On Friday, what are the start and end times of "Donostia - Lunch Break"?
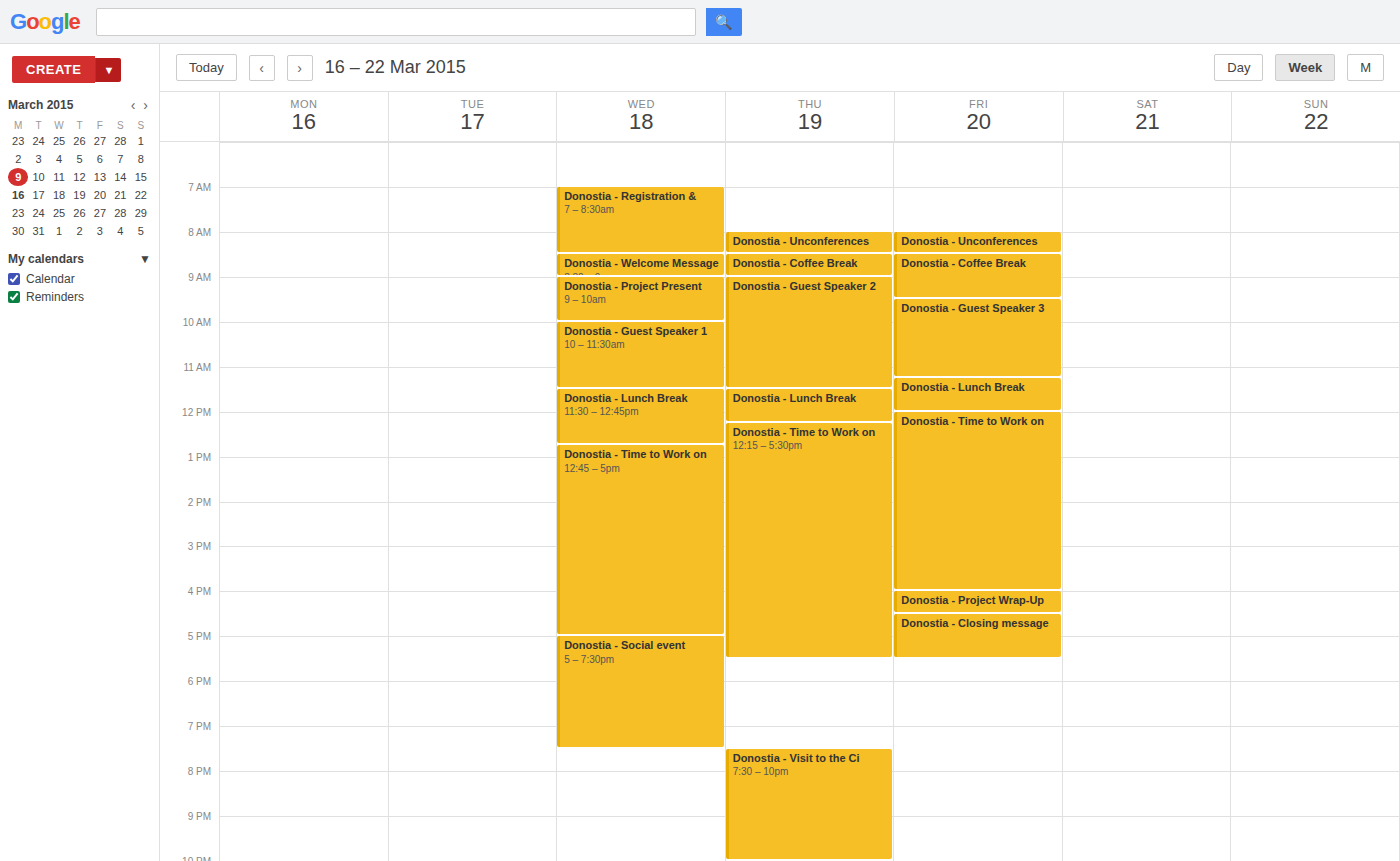
11:15 AM to 12:00 PM